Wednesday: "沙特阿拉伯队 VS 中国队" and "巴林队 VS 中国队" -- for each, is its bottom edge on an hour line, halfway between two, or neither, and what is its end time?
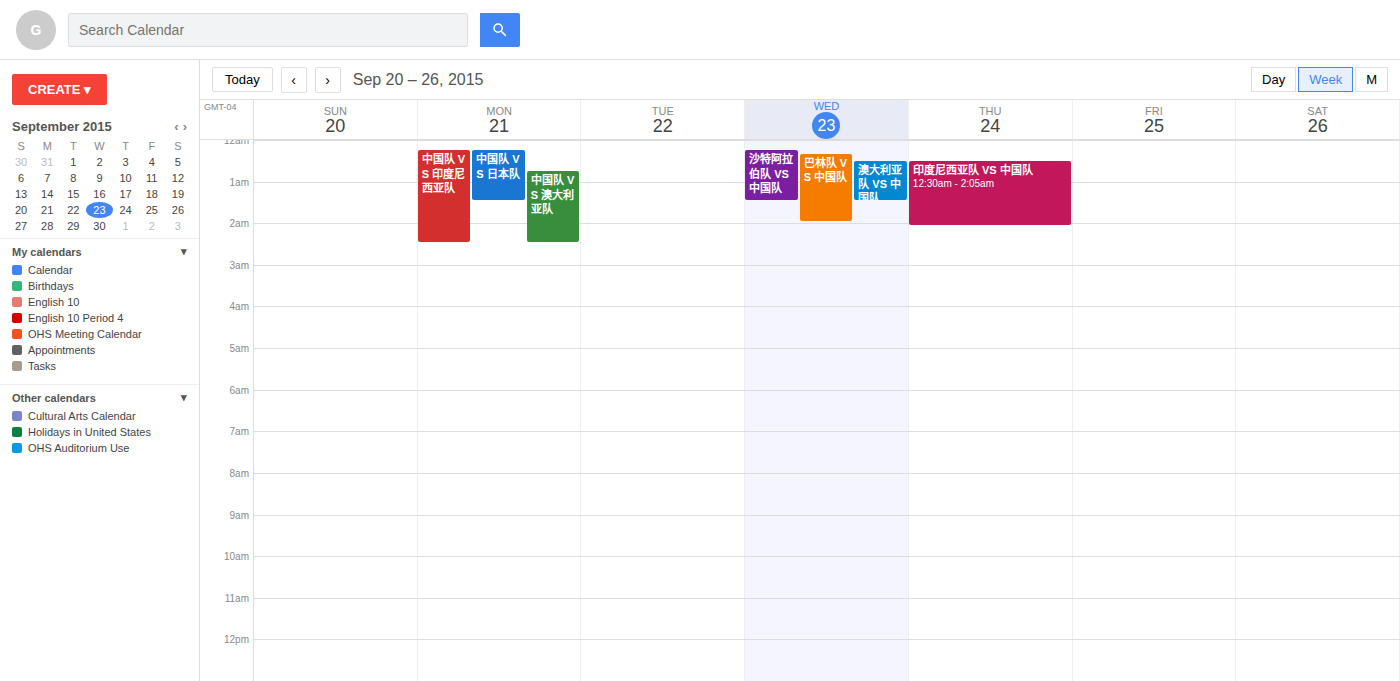
"沙特阿拉伯队 VS 中国队": 1:30 AM, halfway between the 1 AM and 2 AM lines. "巴林队 VS 中国队": 2:00 AM, exactly on the 2 AM line.